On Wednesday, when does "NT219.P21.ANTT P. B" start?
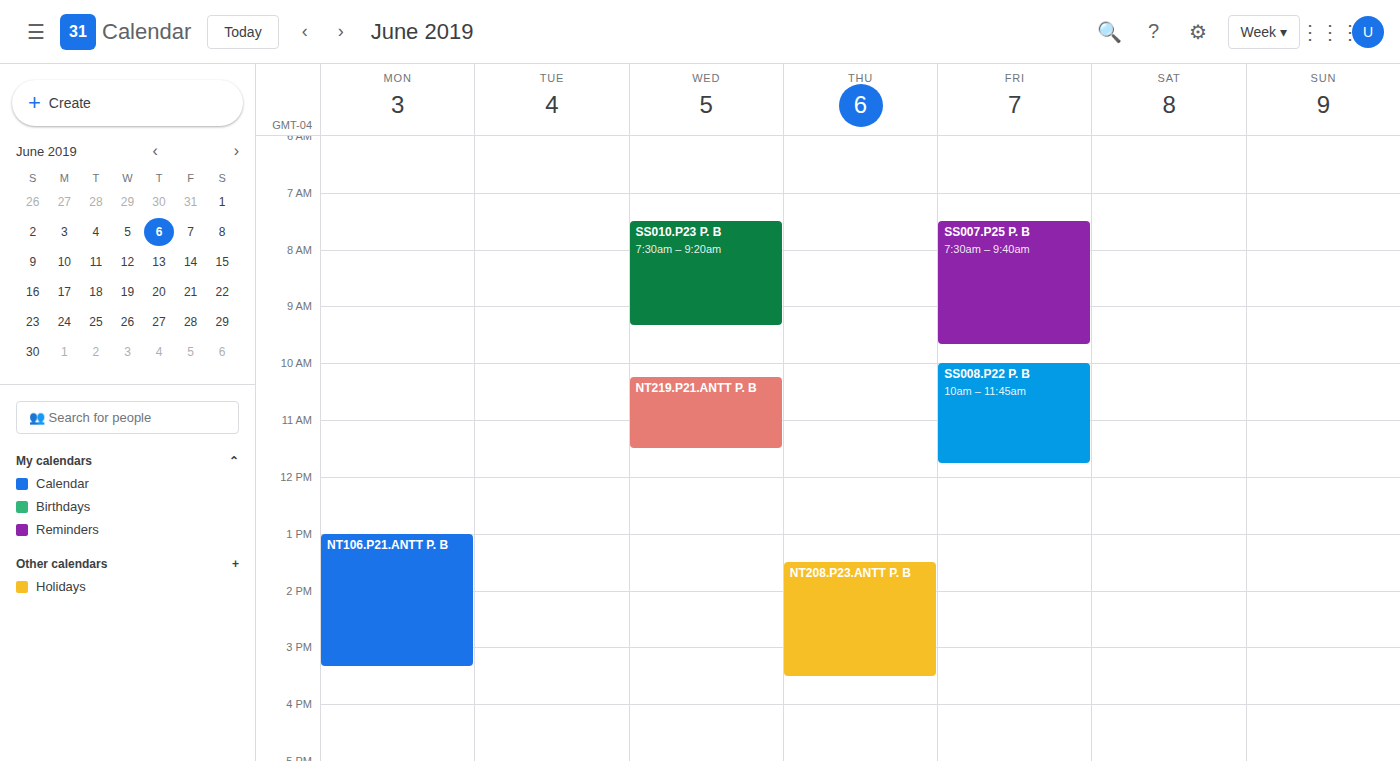
10:15 AM